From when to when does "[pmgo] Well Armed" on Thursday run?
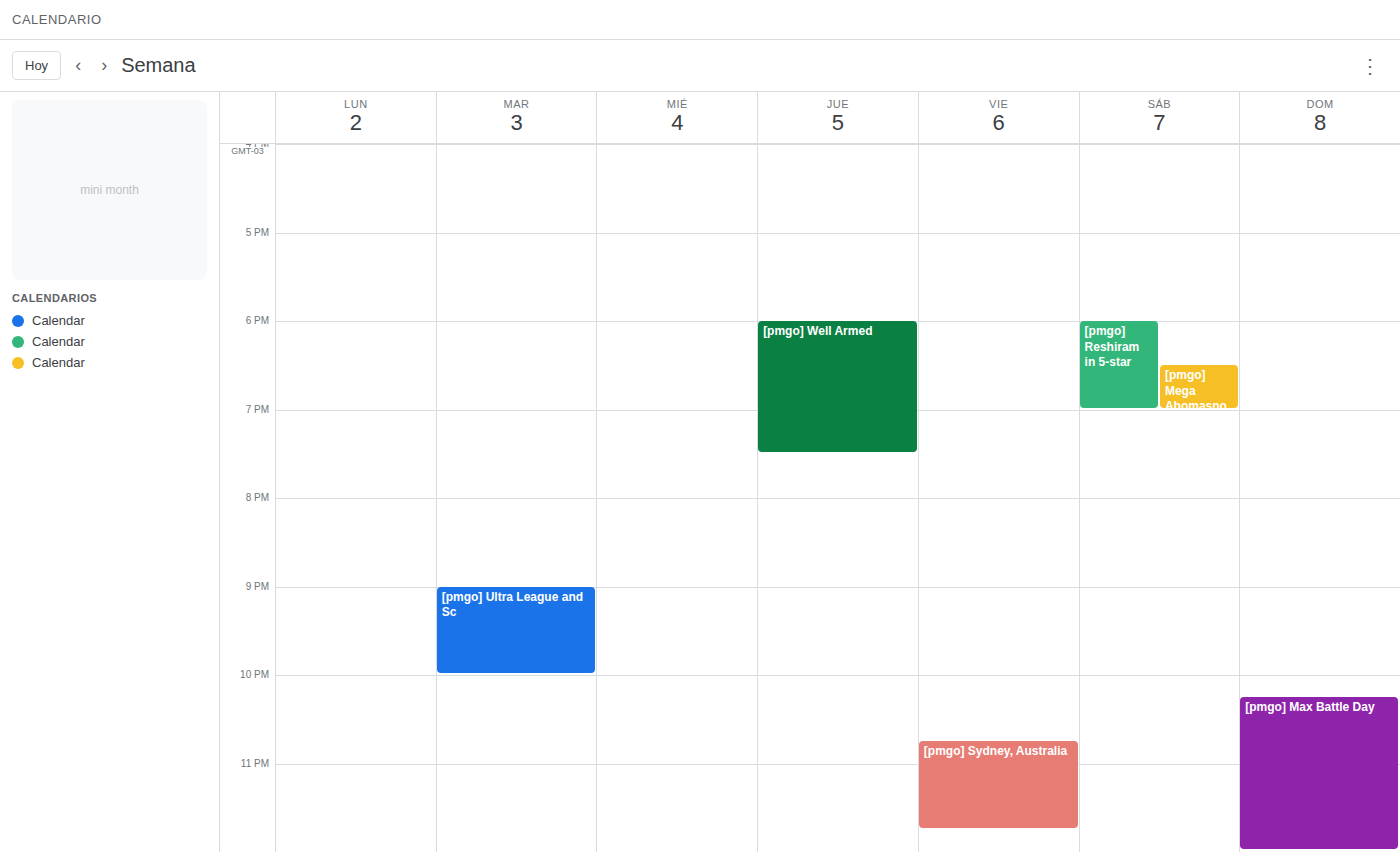
18:00 to 19:30